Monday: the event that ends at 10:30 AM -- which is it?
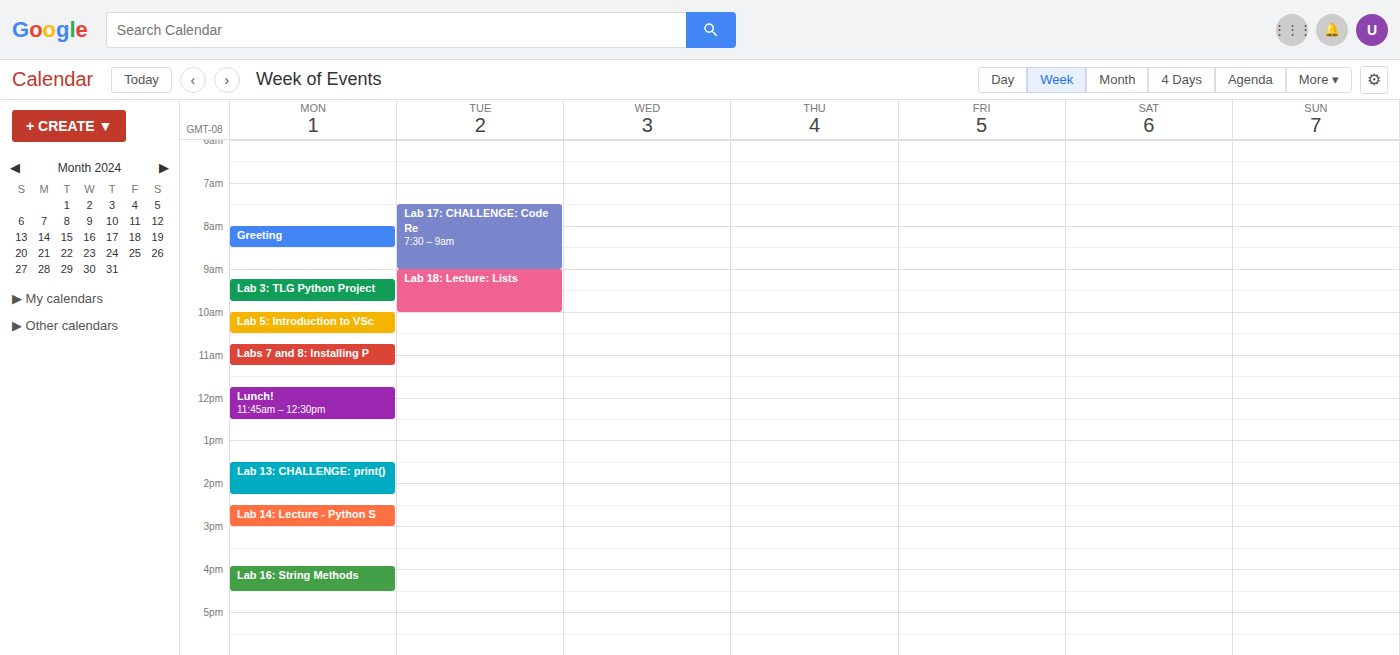
"Lab 5: Introduction to VSc"